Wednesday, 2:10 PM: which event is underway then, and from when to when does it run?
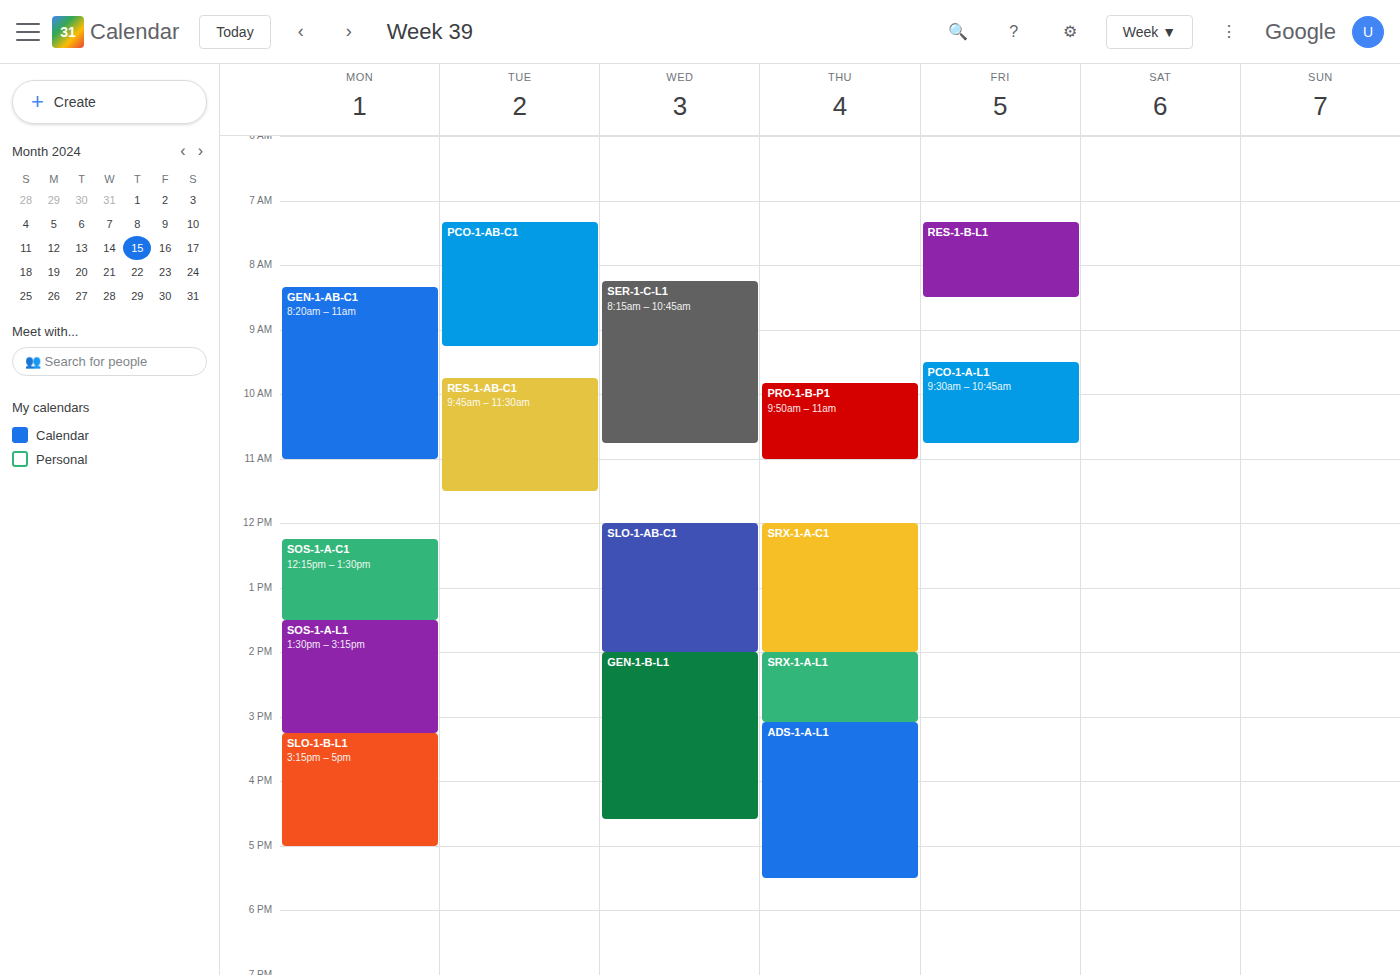
"GEN-1-B-L1", 2:00 PM to 4:35 PM